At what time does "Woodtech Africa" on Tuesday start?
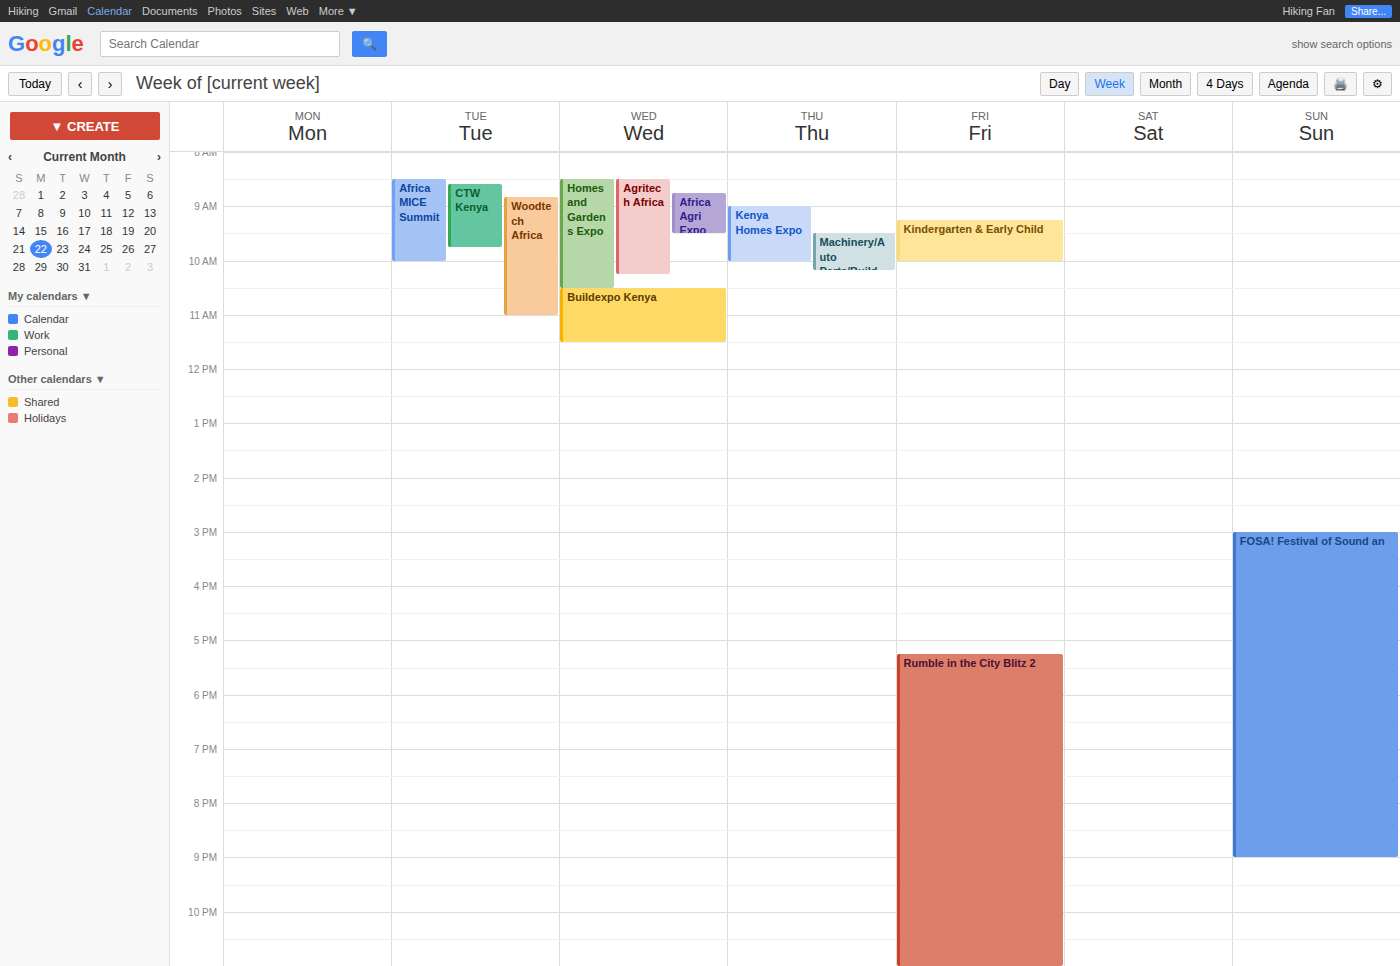
8:50 AM